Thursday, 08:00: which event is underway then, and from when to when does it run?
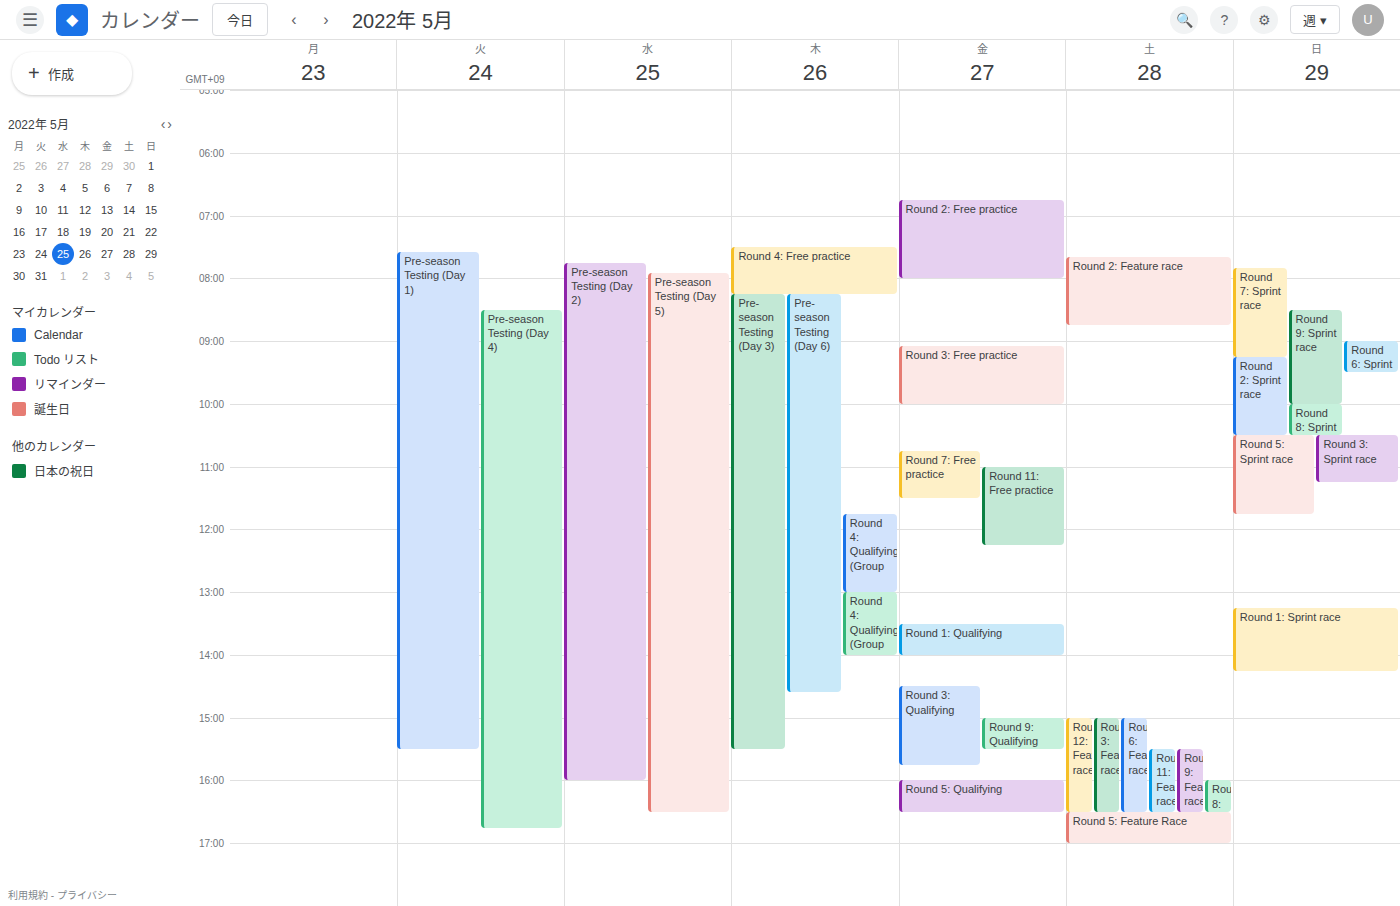
"Round 4: Free practice", 07:30 to 08:15